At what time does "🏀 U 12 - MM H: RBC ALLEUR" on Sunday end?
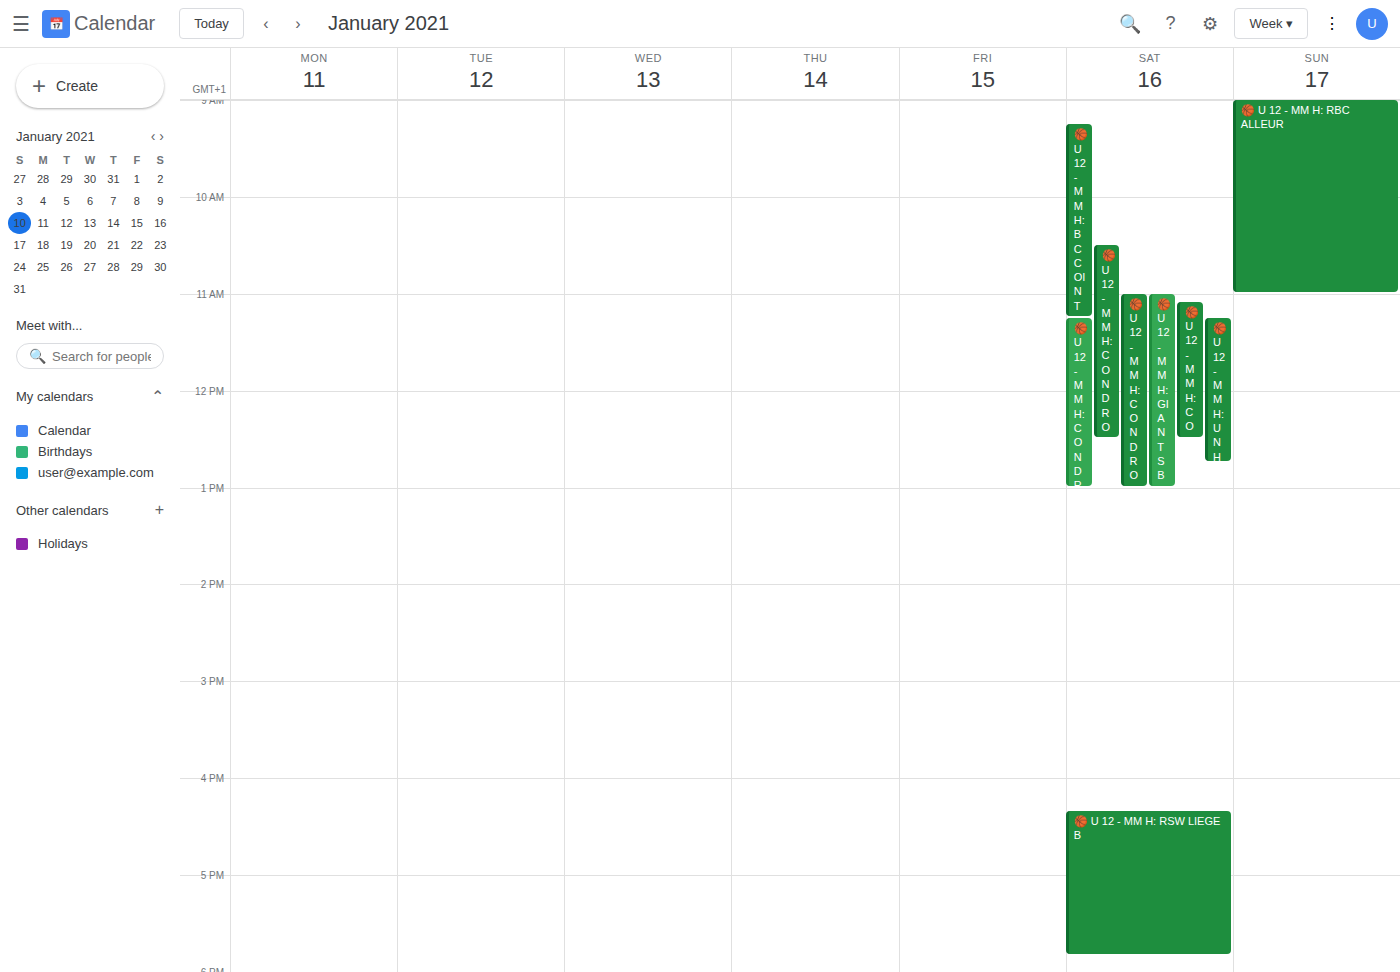
11:00 AM